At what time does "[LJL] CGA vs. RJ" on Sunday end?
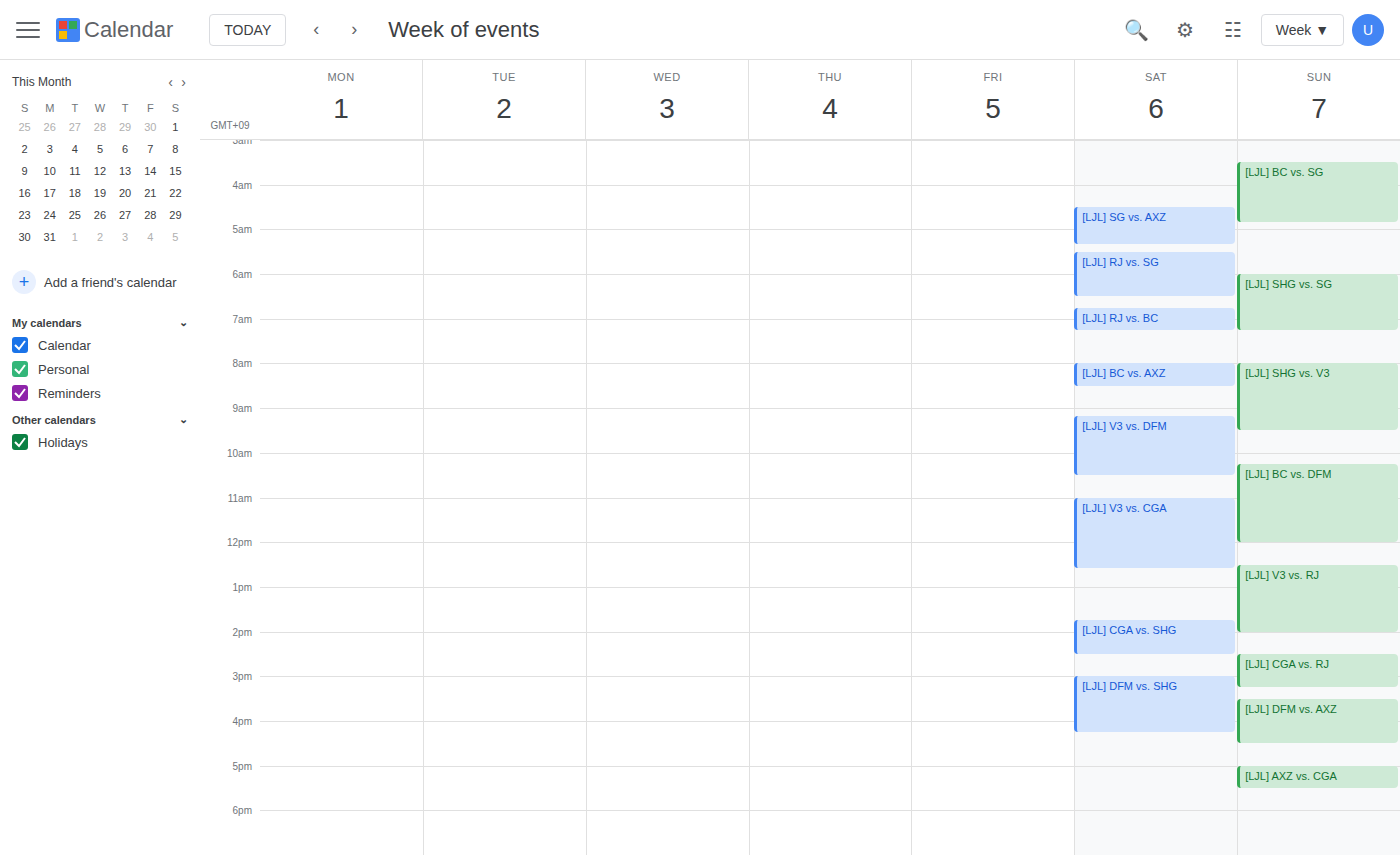
3:15 PM